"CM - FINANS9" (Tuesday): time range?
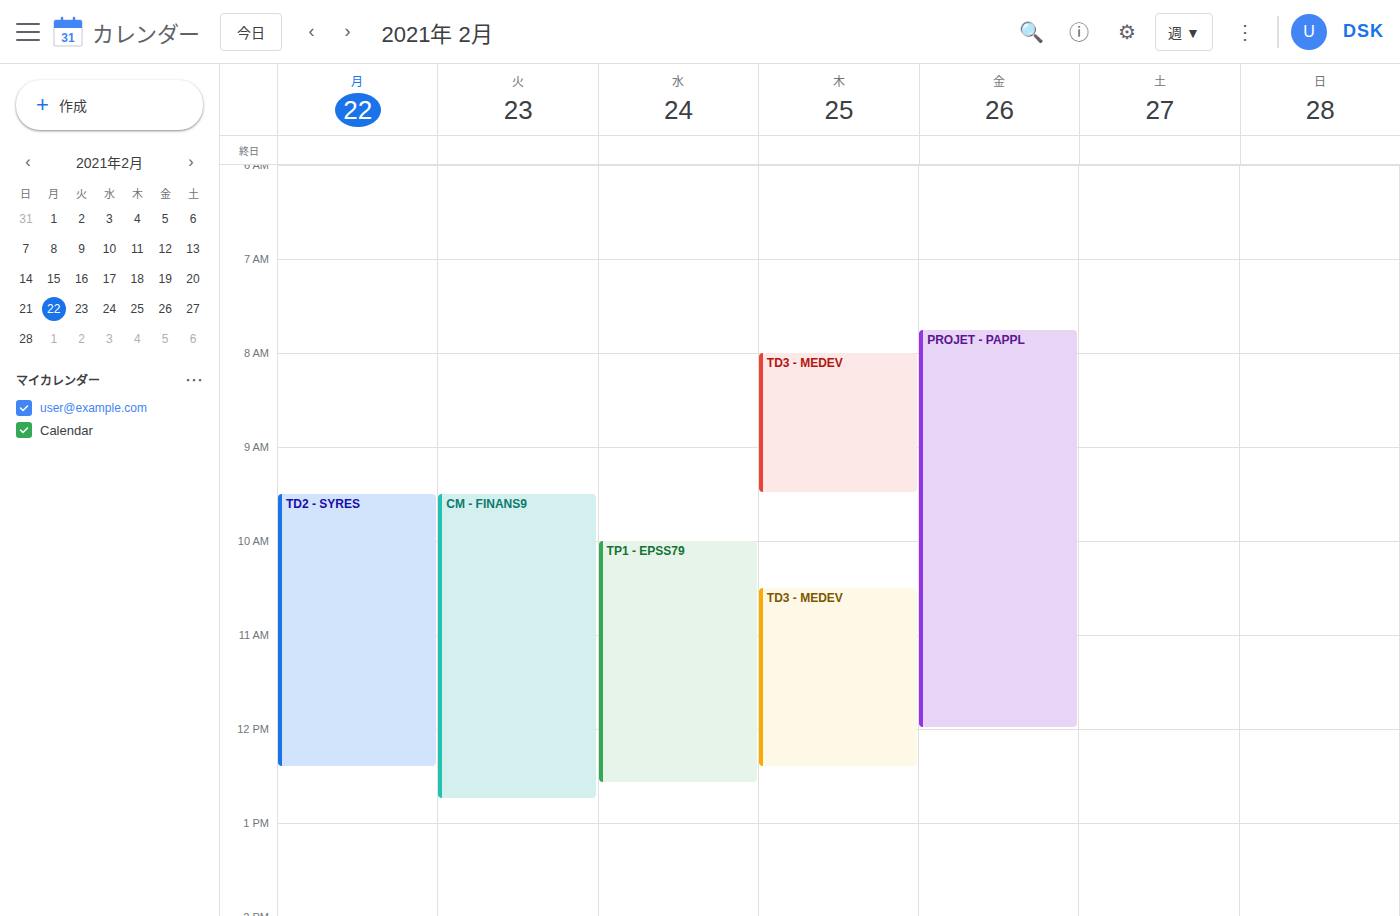
9:30 AM to 12:45 PM